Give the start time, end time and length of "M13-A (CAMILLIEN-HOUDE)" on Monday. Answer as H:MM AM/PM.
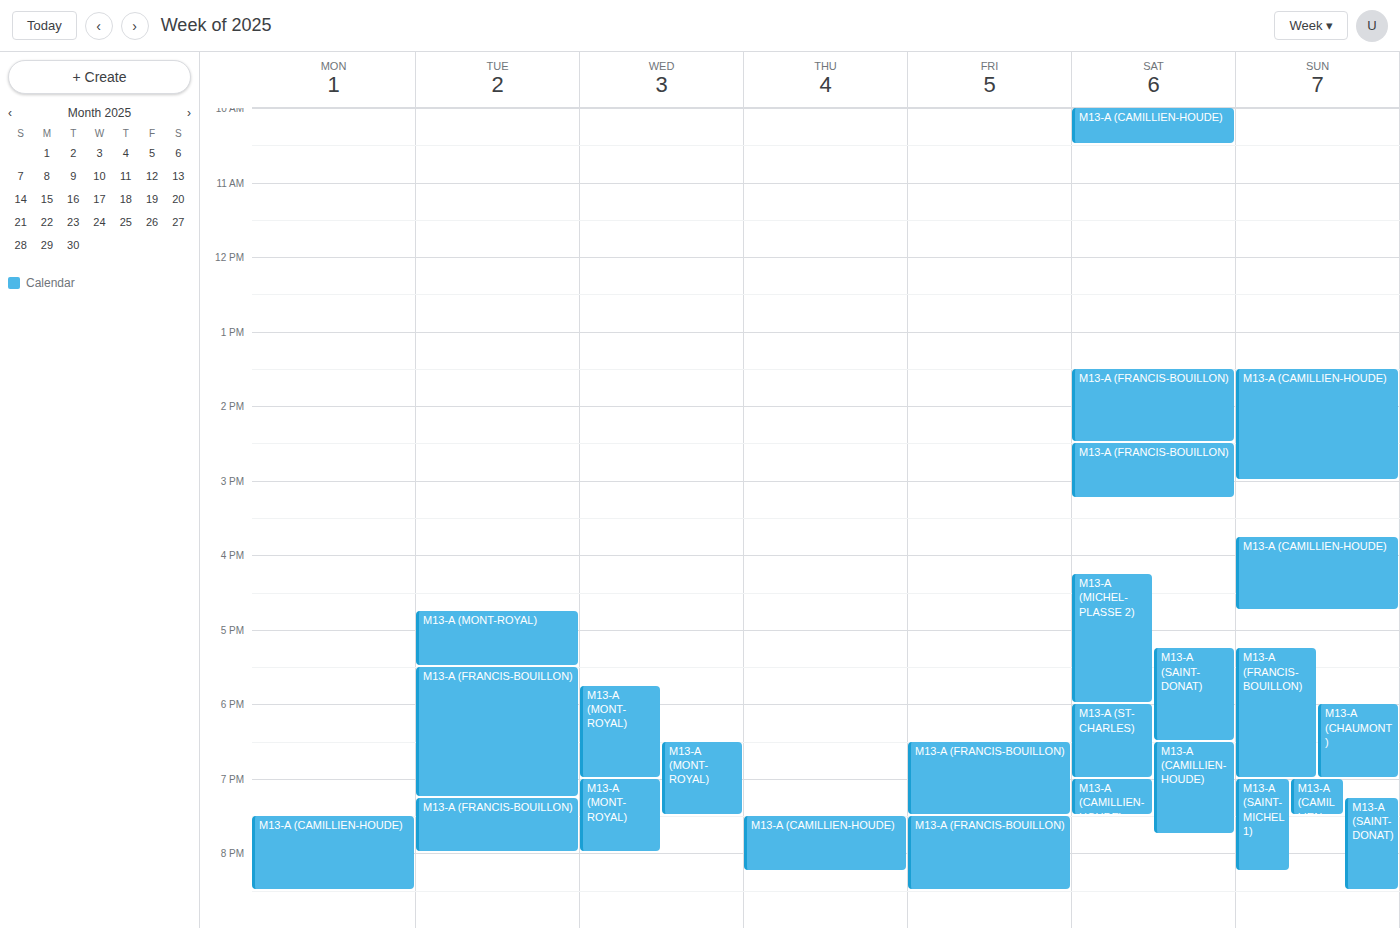
7:30 PM to 8:30 PM, 1 hour